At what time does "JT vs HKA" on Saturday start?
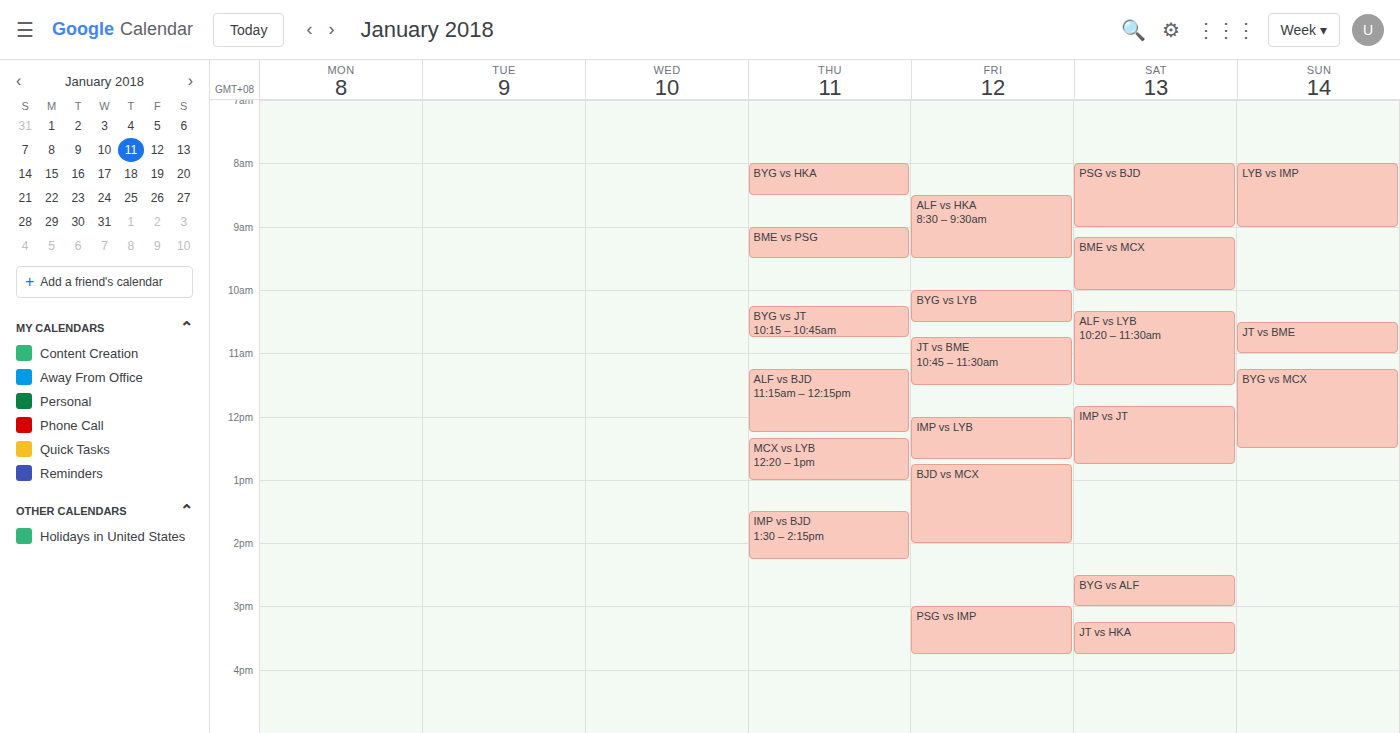
3:15 PM